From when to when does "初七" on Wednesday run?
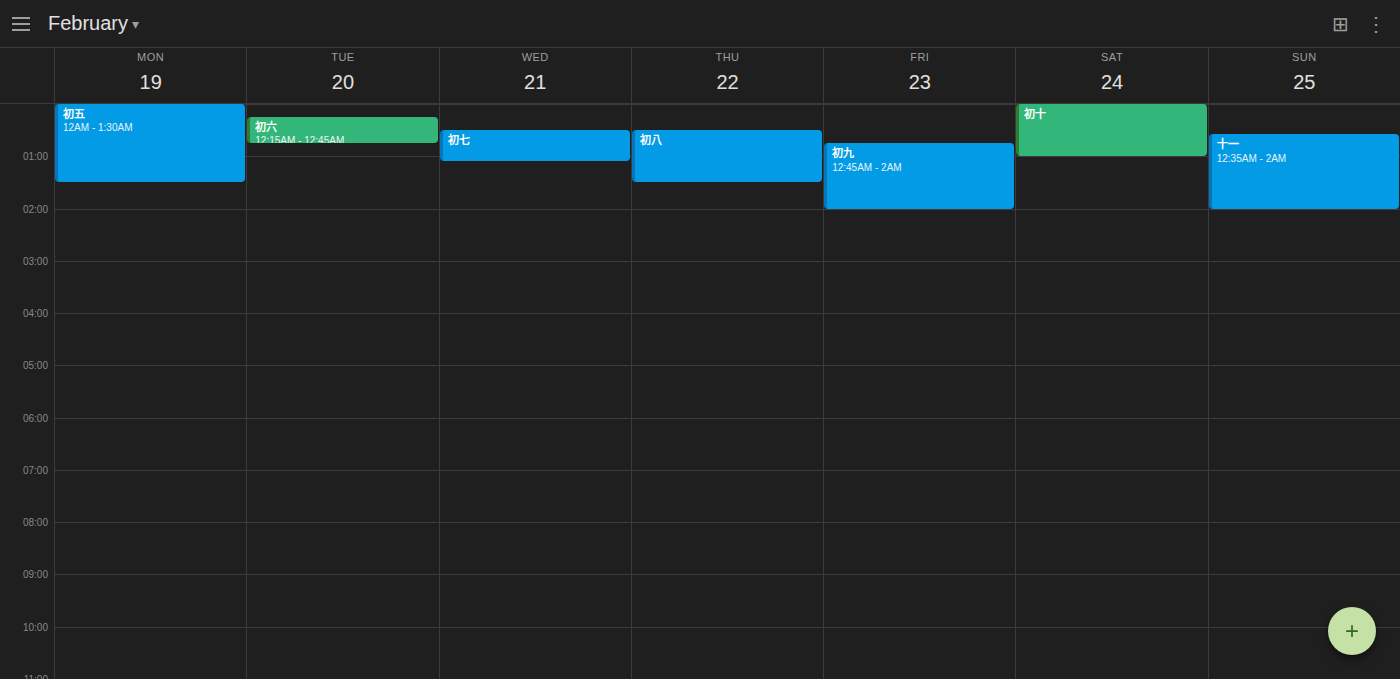
12:30 AM to 1:05 AM